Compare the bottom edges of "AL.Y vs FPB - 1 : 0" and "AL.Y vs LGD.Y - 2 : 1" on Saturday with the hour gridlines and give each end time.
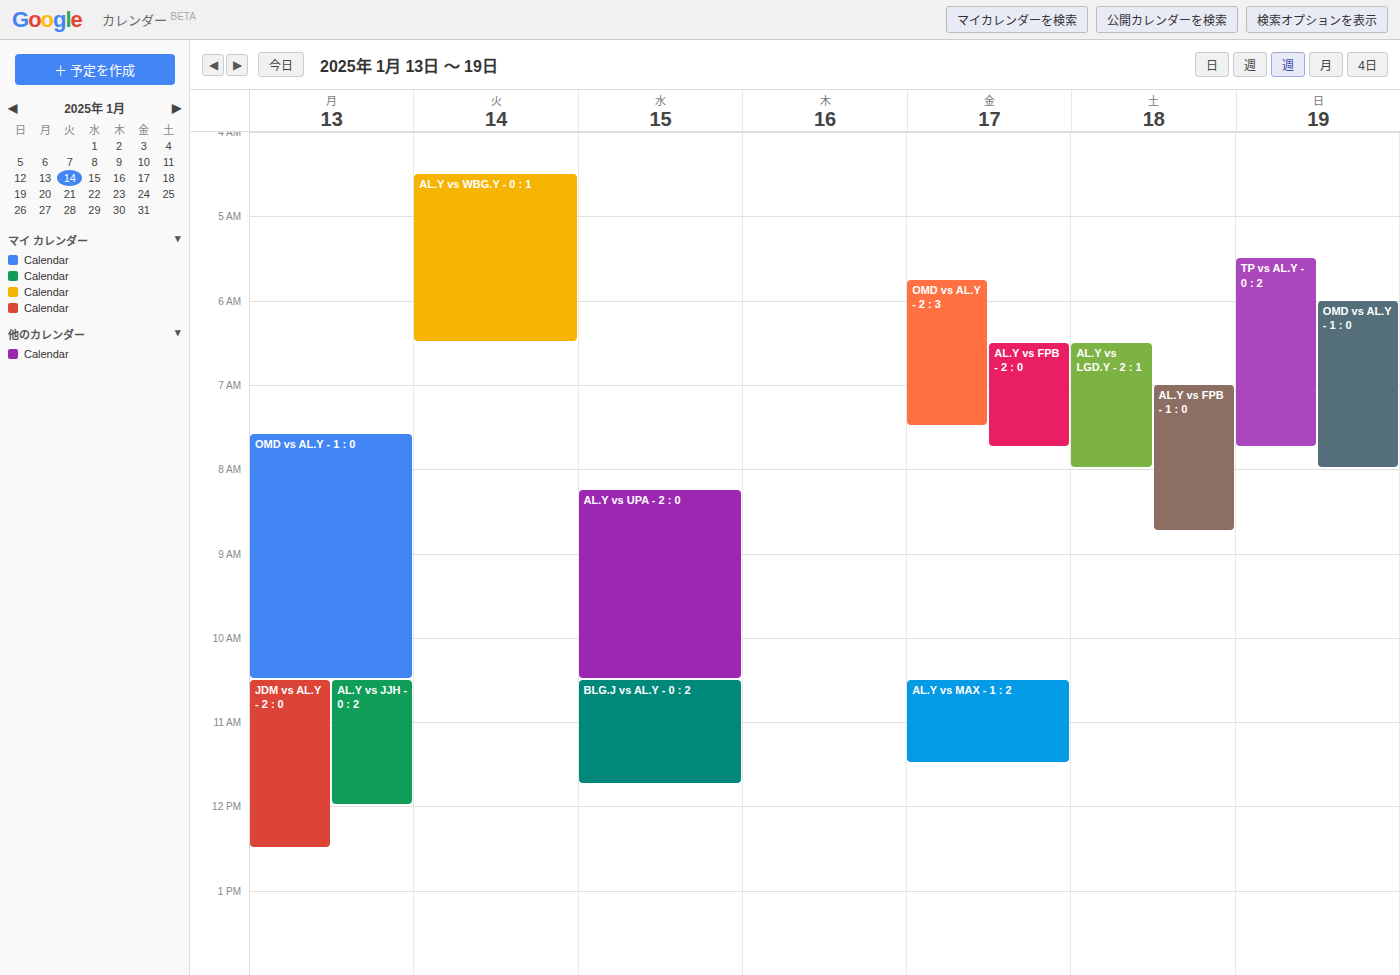
"AL.Y vs FPB - 1 : 0": 8:45 AM, neither: three quarters of the way from the 8 AM line to the 9 AM line. "AL.Y vs LGD.Y - 2 : 1": 8:00 AM, exactly on the 8 AM line.